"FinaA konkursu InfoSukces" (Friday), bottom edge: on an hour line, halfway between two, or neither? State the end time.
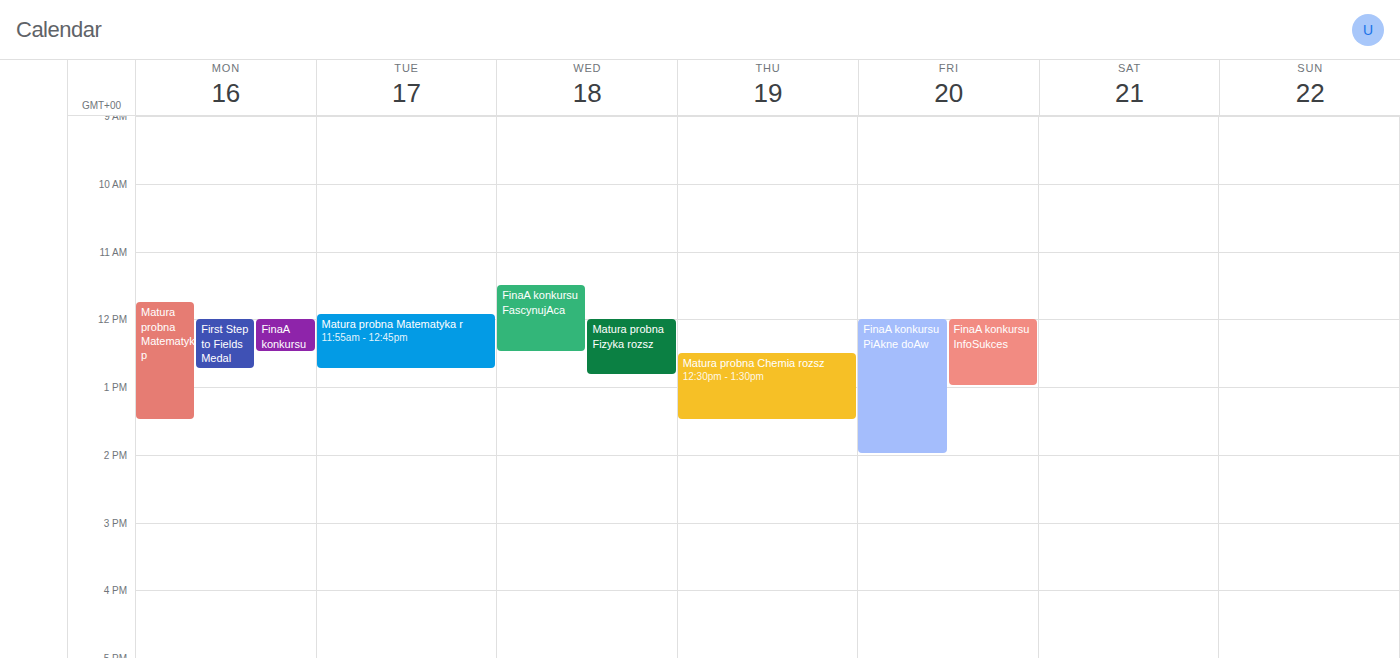
1:00 PM -- exactly on the 1 PM line.